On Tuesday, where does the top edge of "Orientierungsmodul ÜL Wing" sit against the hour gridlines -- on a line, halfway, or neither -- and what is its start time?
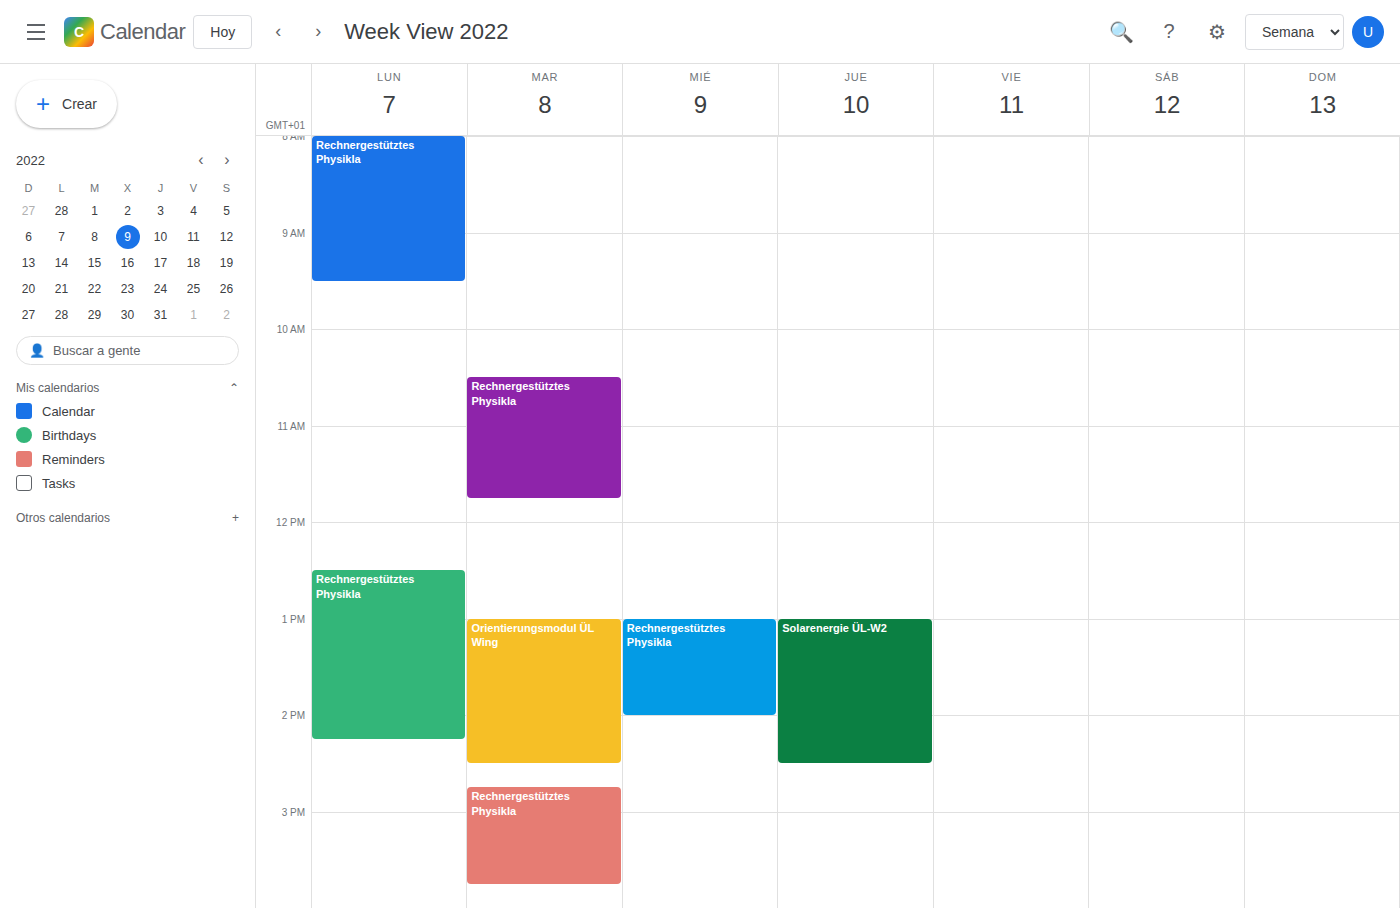
1:00 PM -- exactly on the 1 PM line.